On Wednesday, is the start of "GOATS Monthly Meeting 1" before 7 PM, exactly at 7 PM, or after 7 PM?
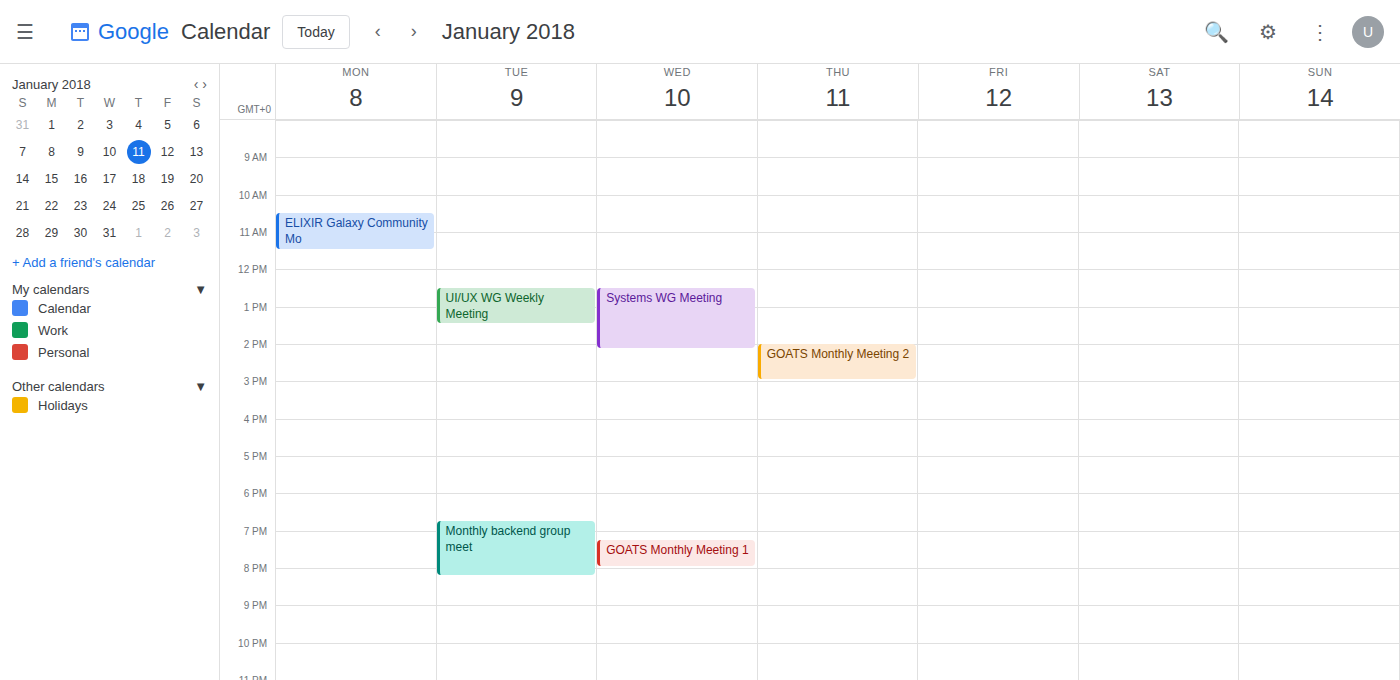
7:15 PM -- after 7 PM, 15 minutes below the 7 PM line.